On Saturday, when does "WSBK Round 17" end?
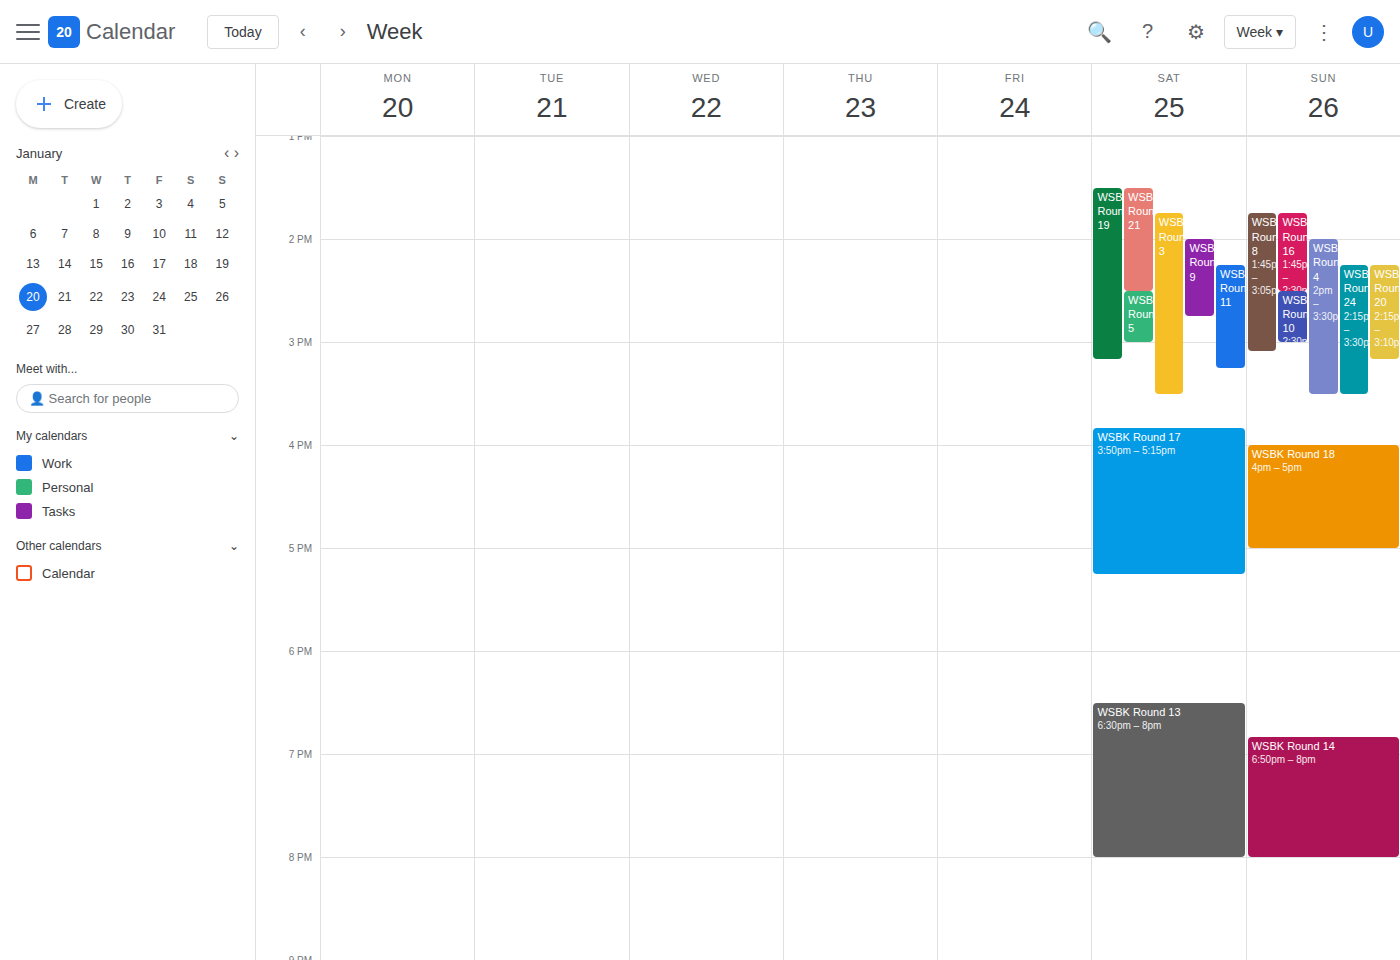
17:15